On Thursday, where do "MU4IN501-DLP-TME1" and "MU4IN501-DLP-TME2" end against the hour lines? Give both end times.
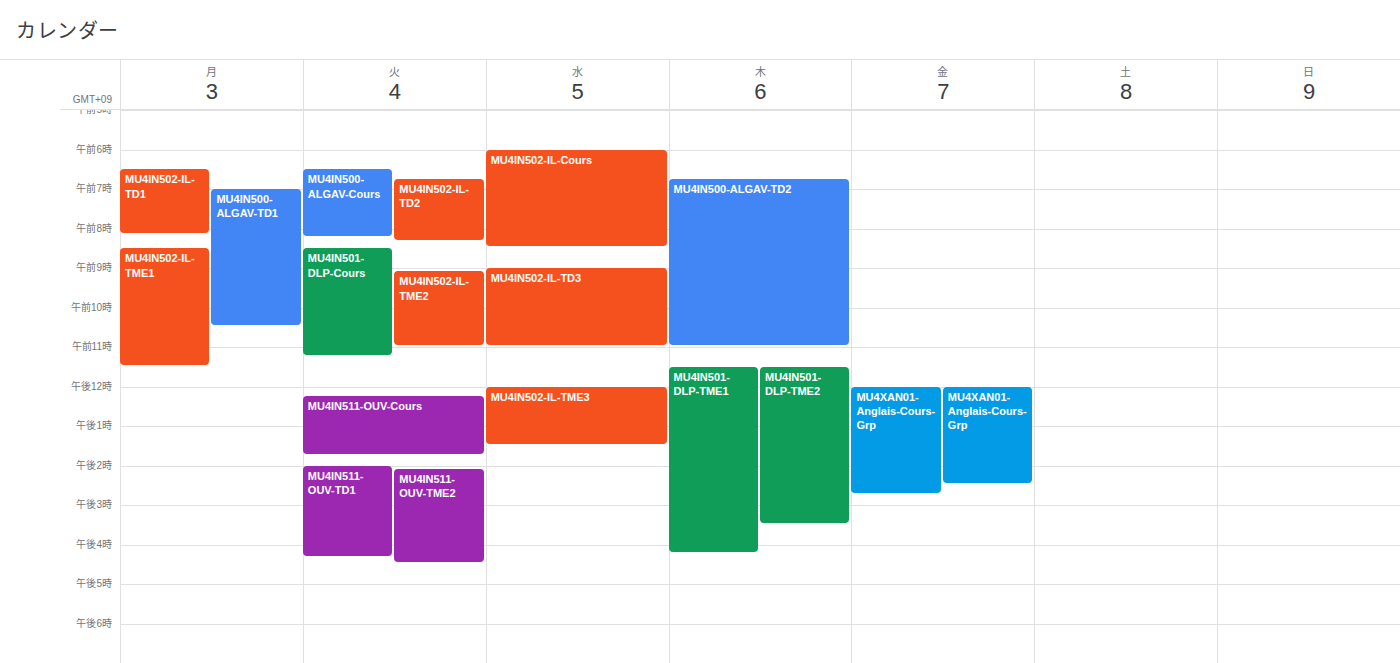
"MU4IN501-DLP-TME1": 4:15 PM, neither: a quarter of the way from the 4 PM line to the 5 PM line. "MU4IN501-DLP-TME2": 3:30 PM, halfway between the 3 PM and 4 PM lines.